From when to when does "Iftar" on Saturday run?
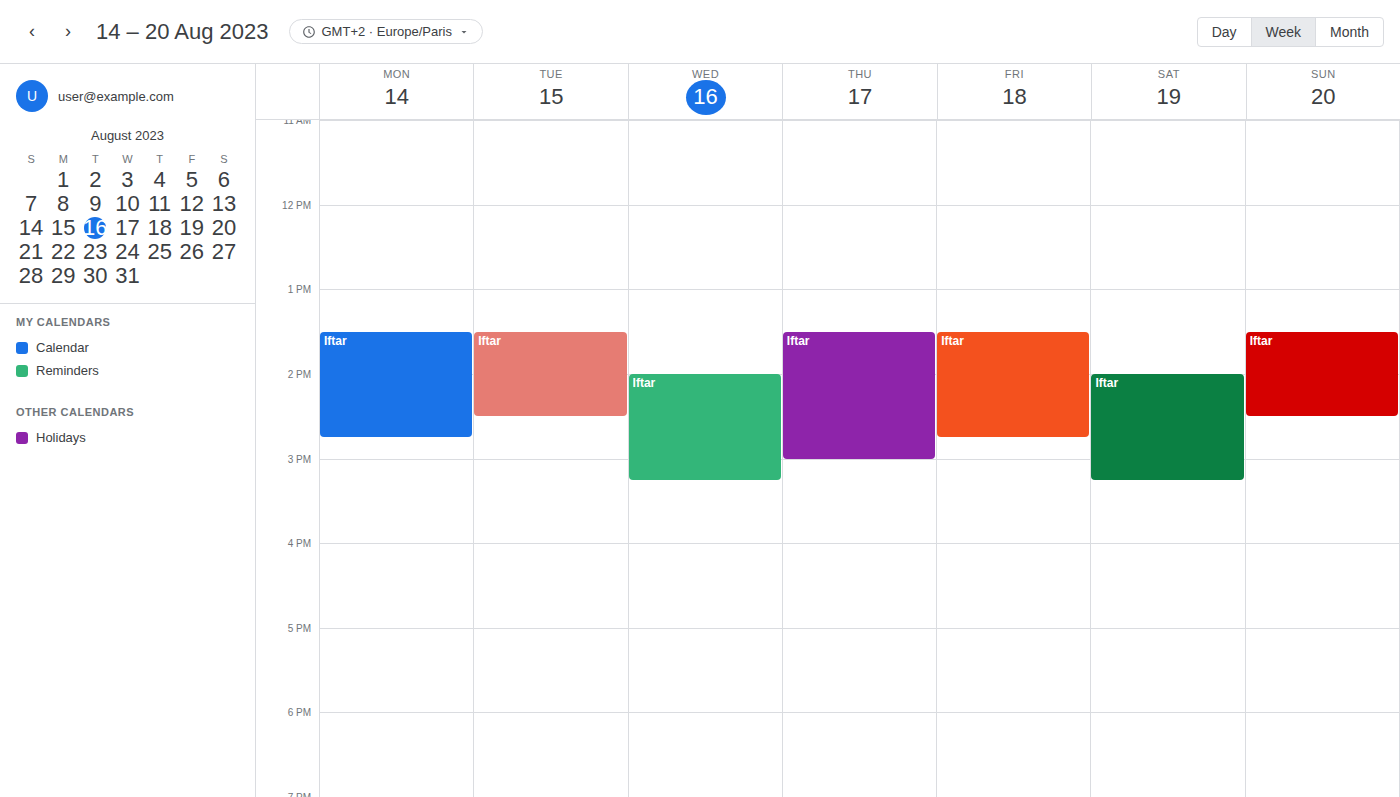
2:00 PM to 3:15 PM